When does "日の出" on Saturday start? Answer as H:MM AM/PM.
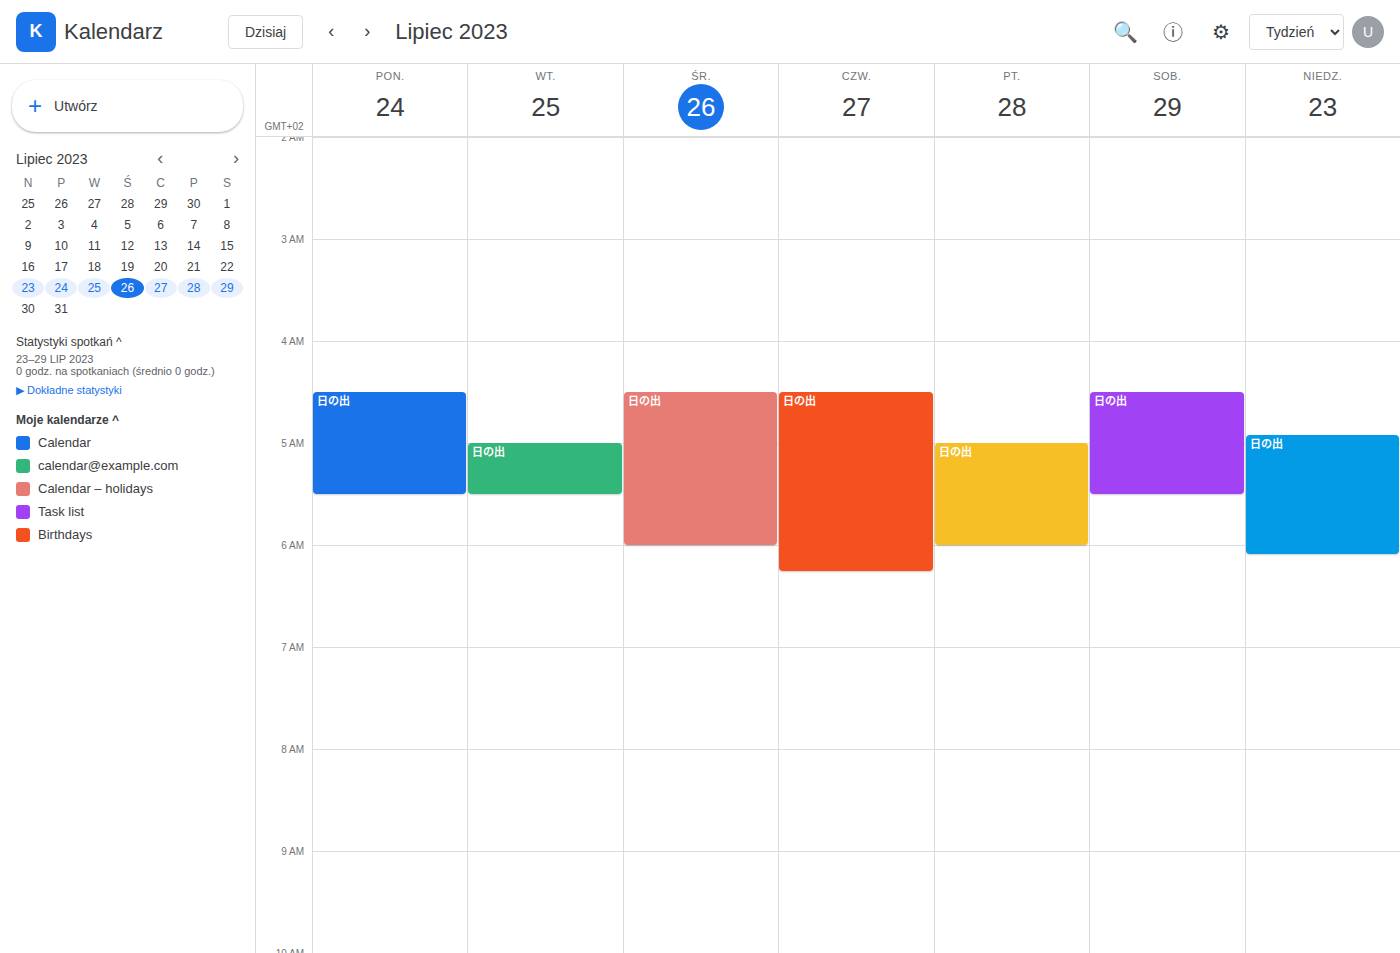
4:30 AM